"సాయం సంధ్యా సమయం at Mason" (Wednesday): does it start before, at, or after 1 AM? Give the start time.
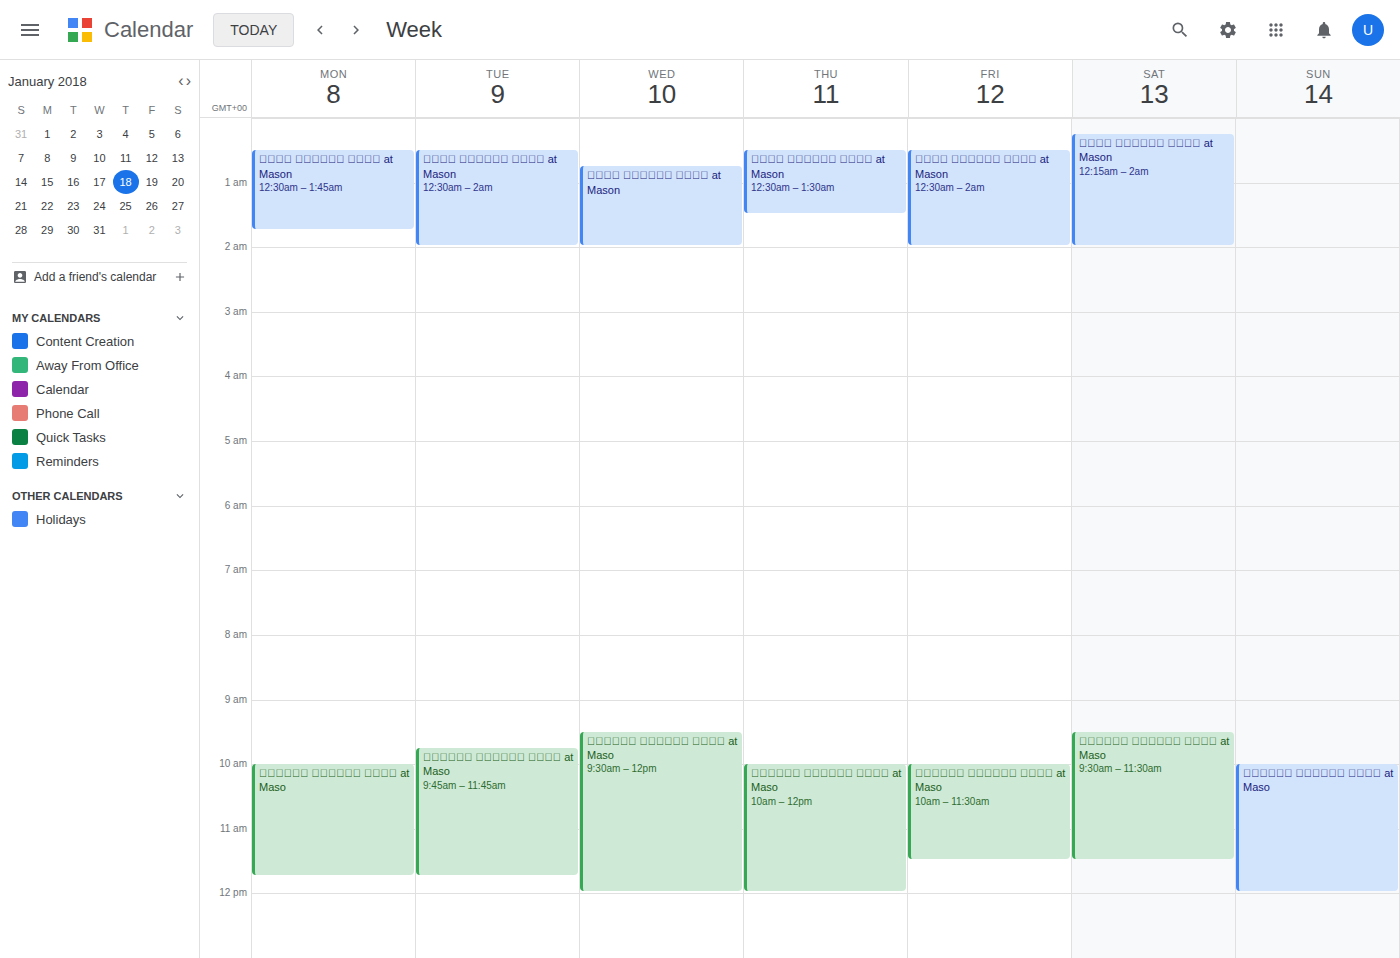
12:45 AM -- before 1 AM, 15 minutes above the 1 AM line.